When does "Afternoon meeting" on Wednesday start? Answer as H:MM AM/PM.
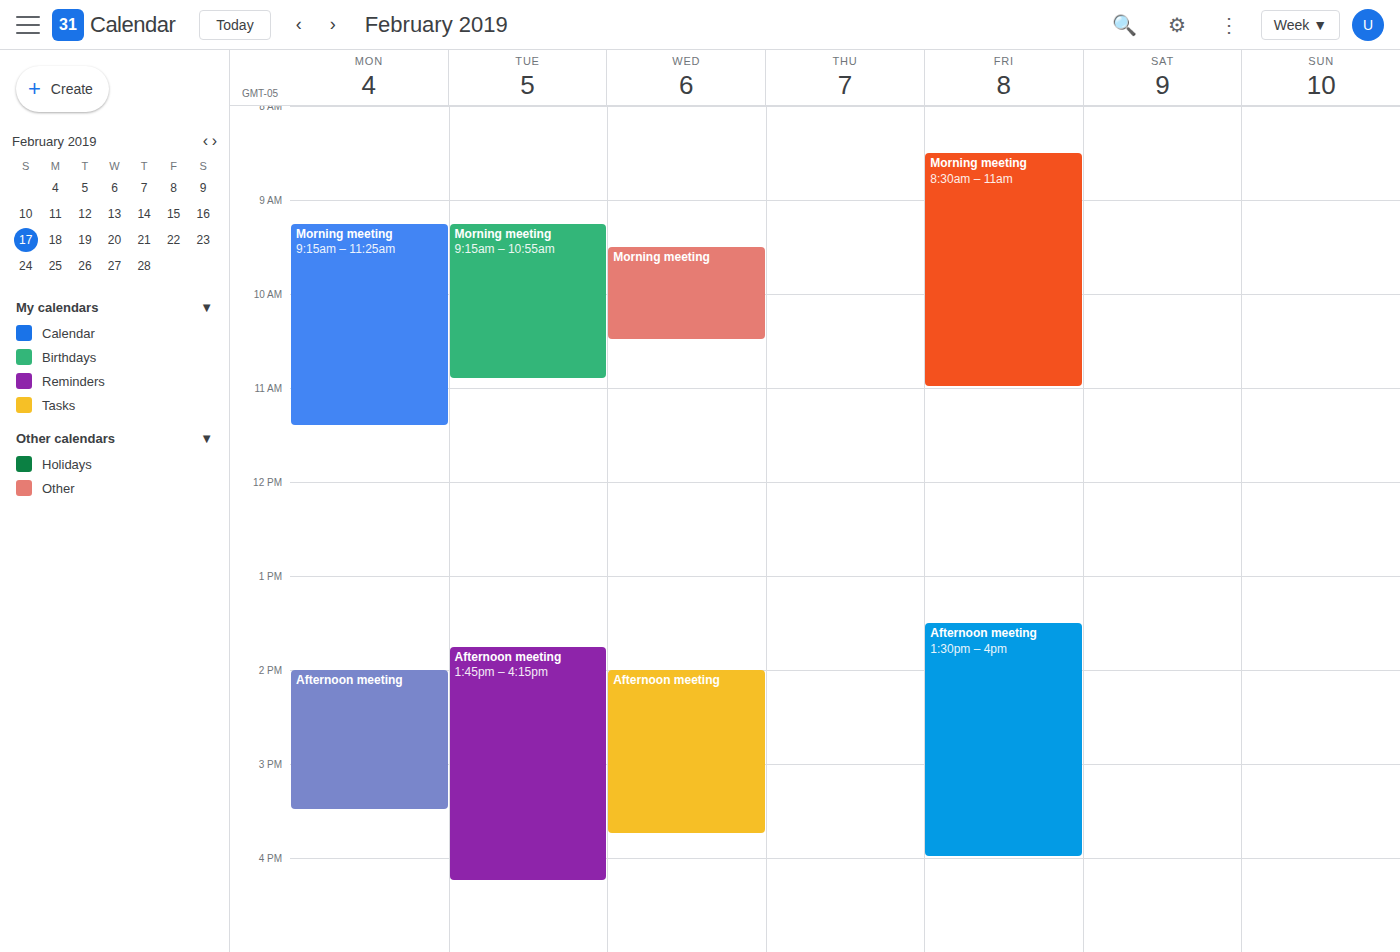
2:00 PM